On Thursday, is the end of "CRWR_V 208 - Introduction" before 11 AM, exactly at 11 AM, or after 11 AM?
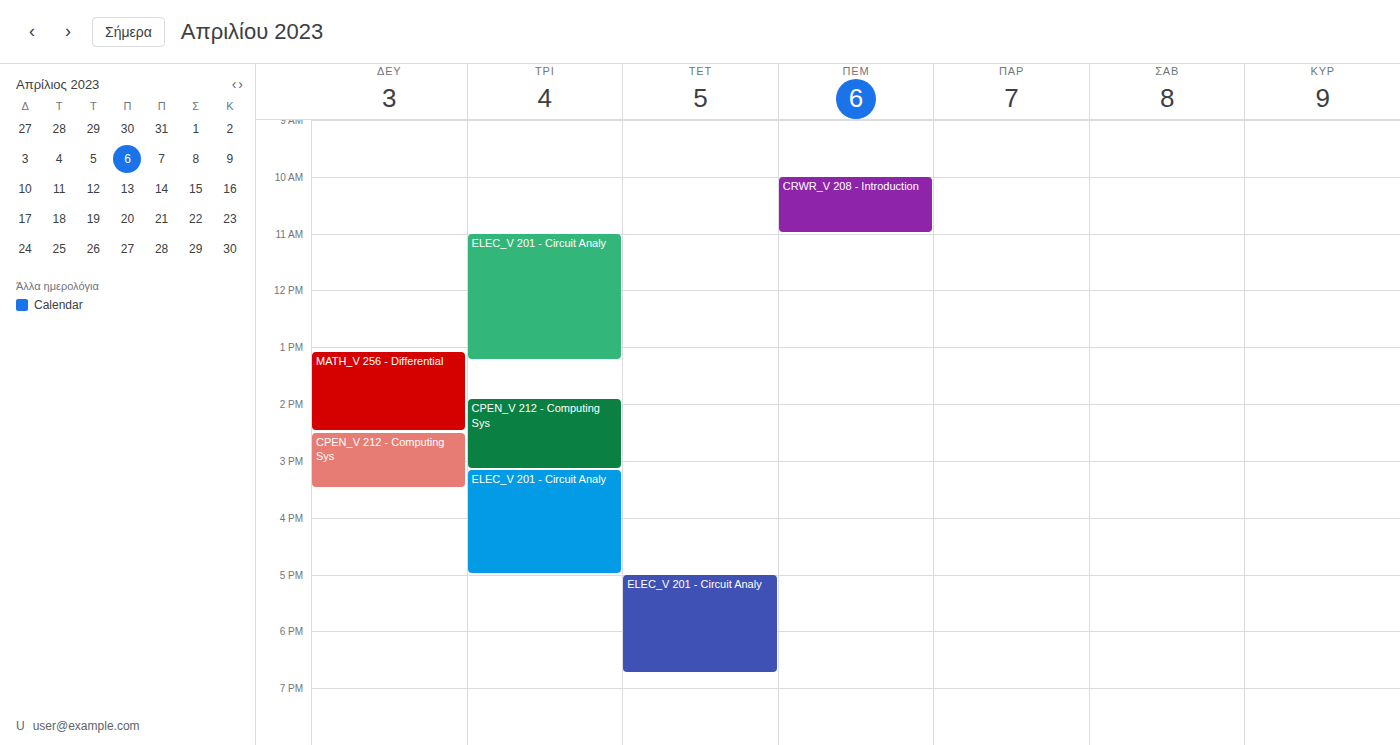
11:00 AM -- exactly at 11 AM, on the 11 AM line.